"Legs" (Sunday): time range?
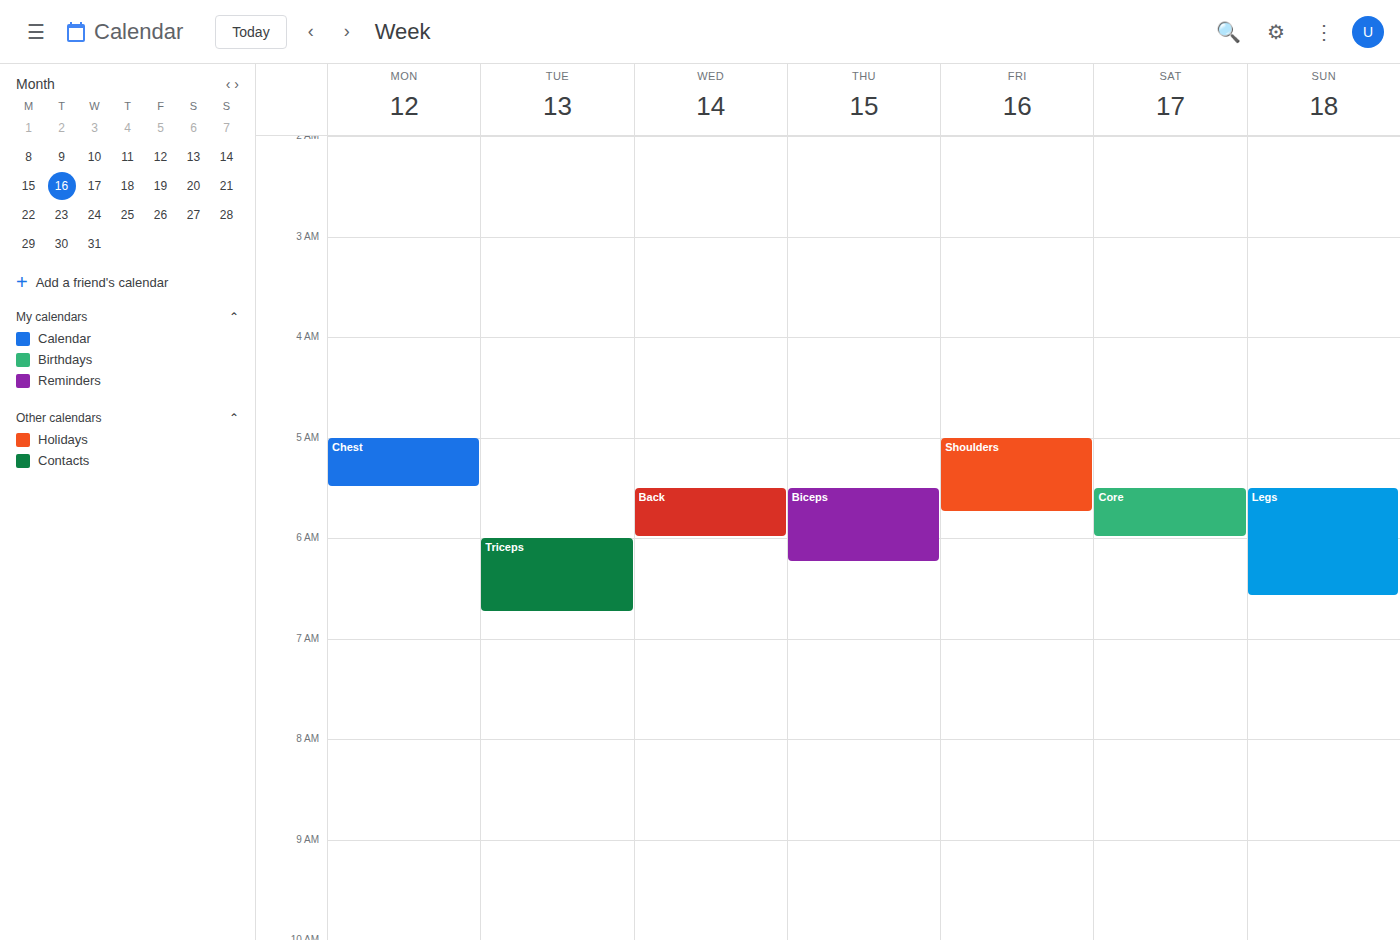
5:30 AM to 6:35 AM